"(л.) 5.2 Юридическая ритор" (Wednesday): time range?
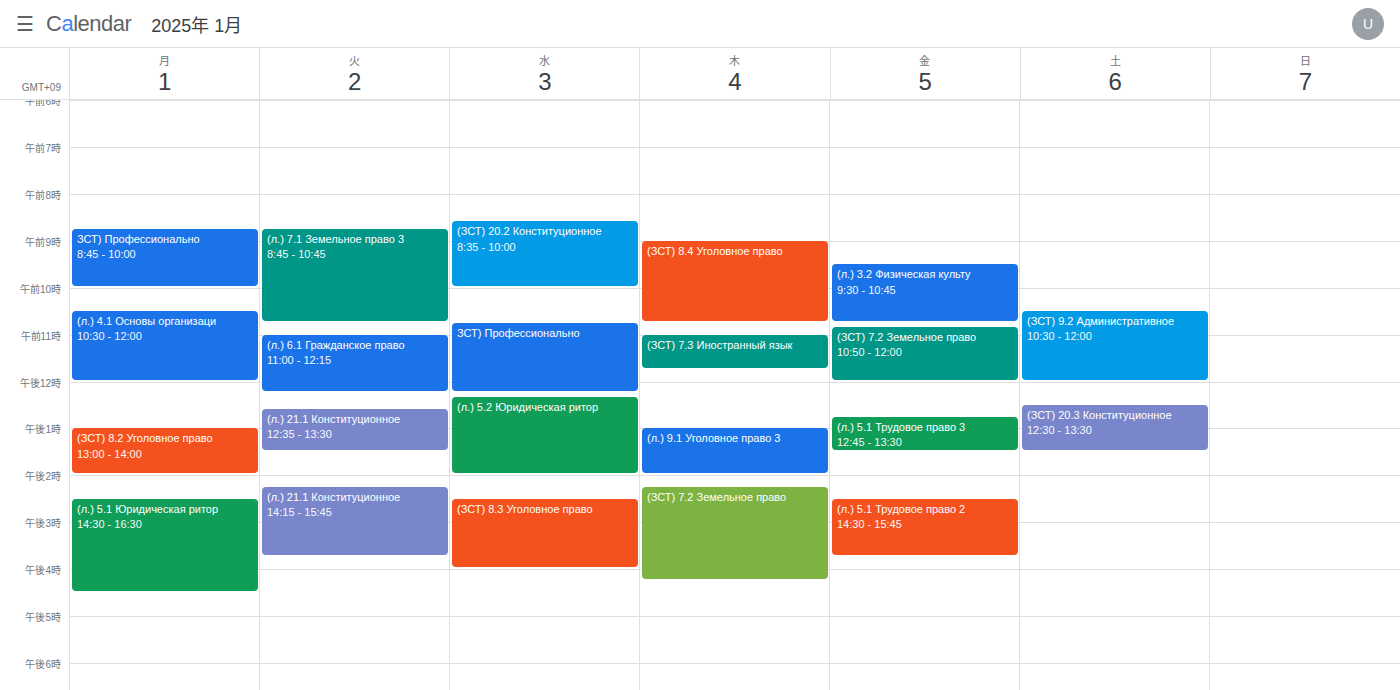
12:20 to 14:00